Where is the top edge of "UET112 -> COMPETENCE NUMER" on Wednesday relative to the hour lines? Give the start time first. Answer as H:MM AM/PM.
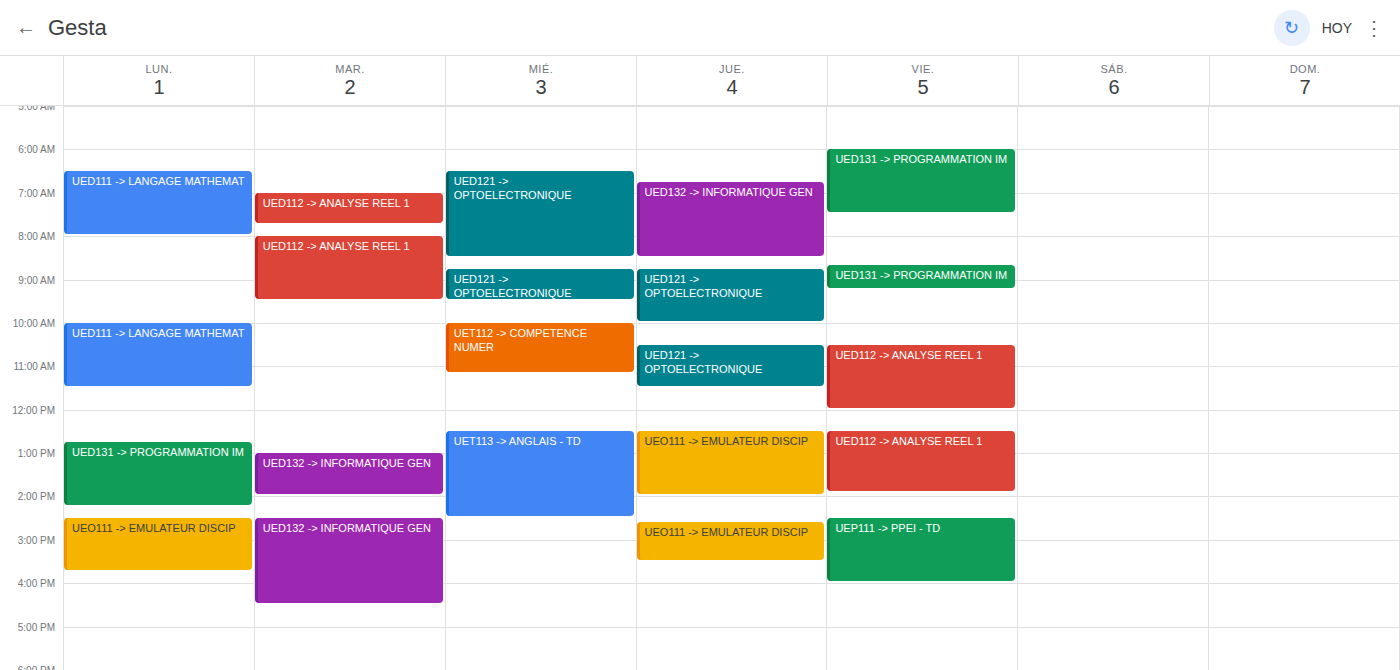
10:00 AM -- exactly on the 10 AM line.